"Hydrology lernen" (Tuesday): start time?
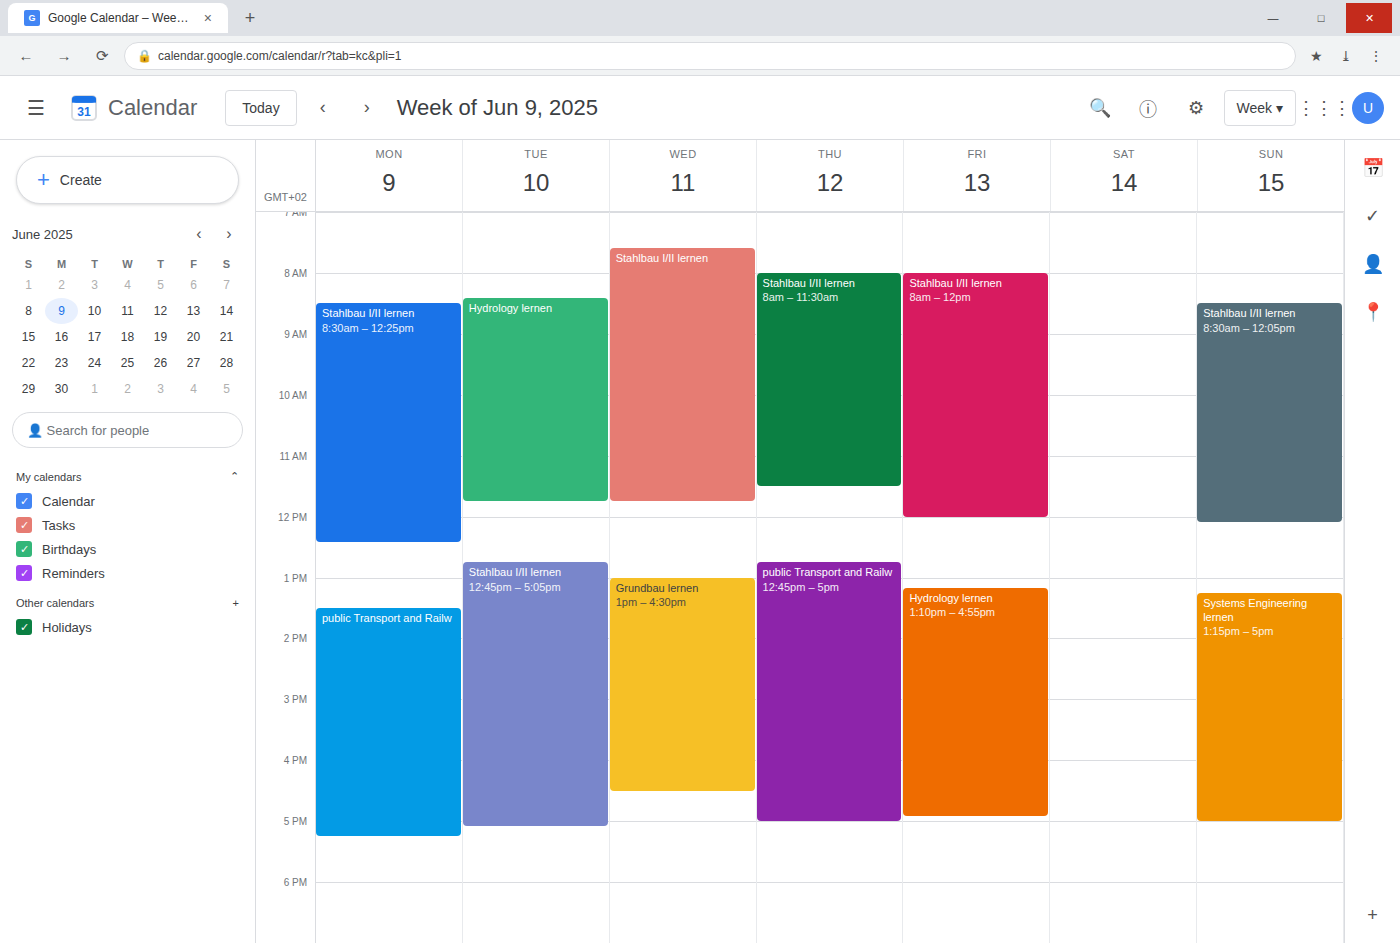
8:25 AM